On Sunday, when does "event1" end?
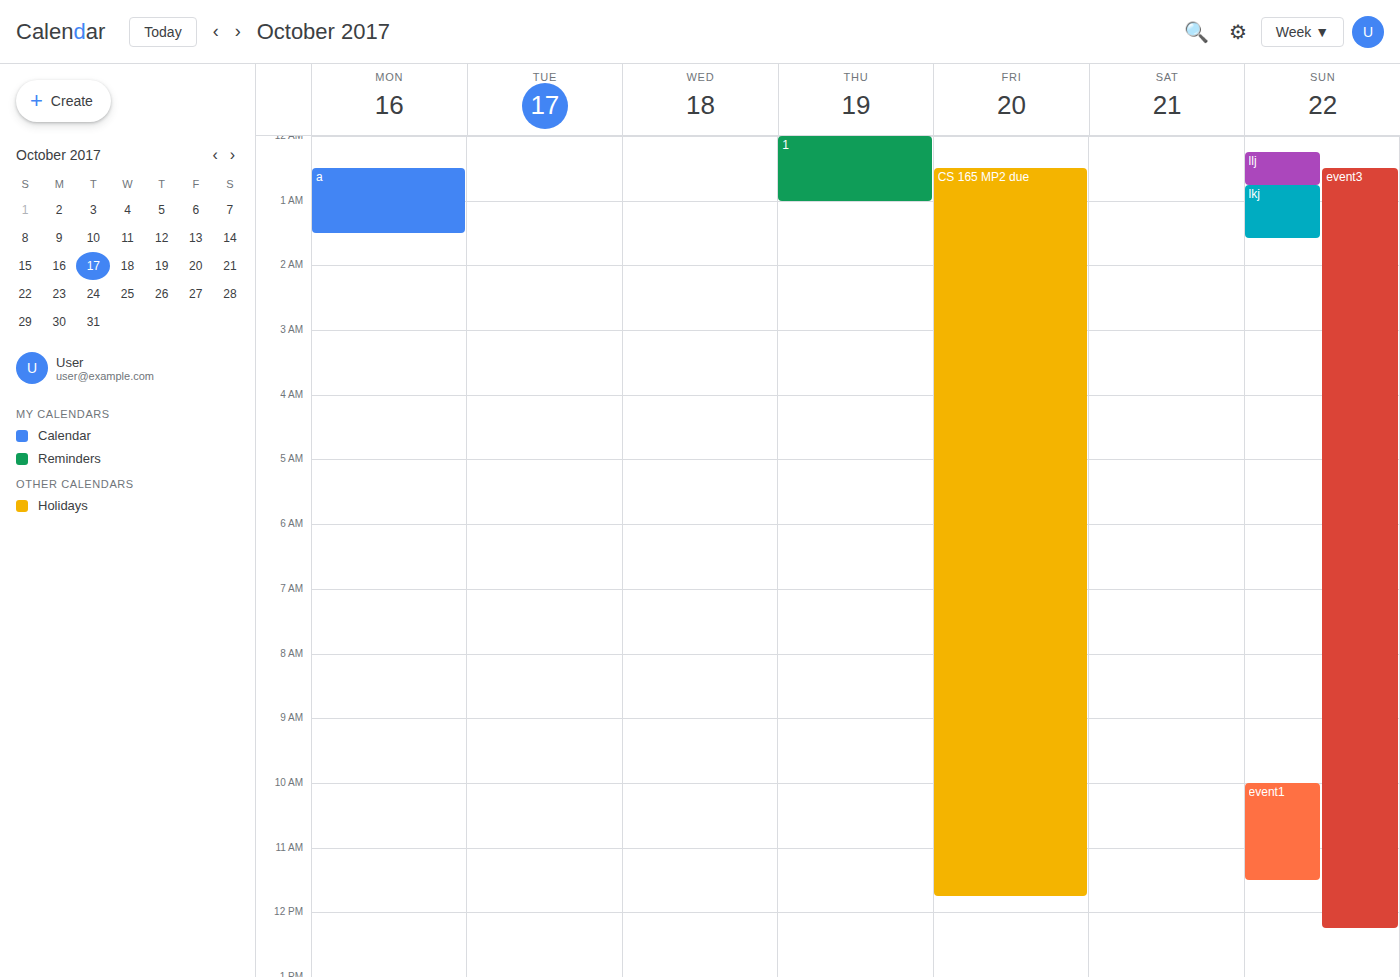
11:30 AM